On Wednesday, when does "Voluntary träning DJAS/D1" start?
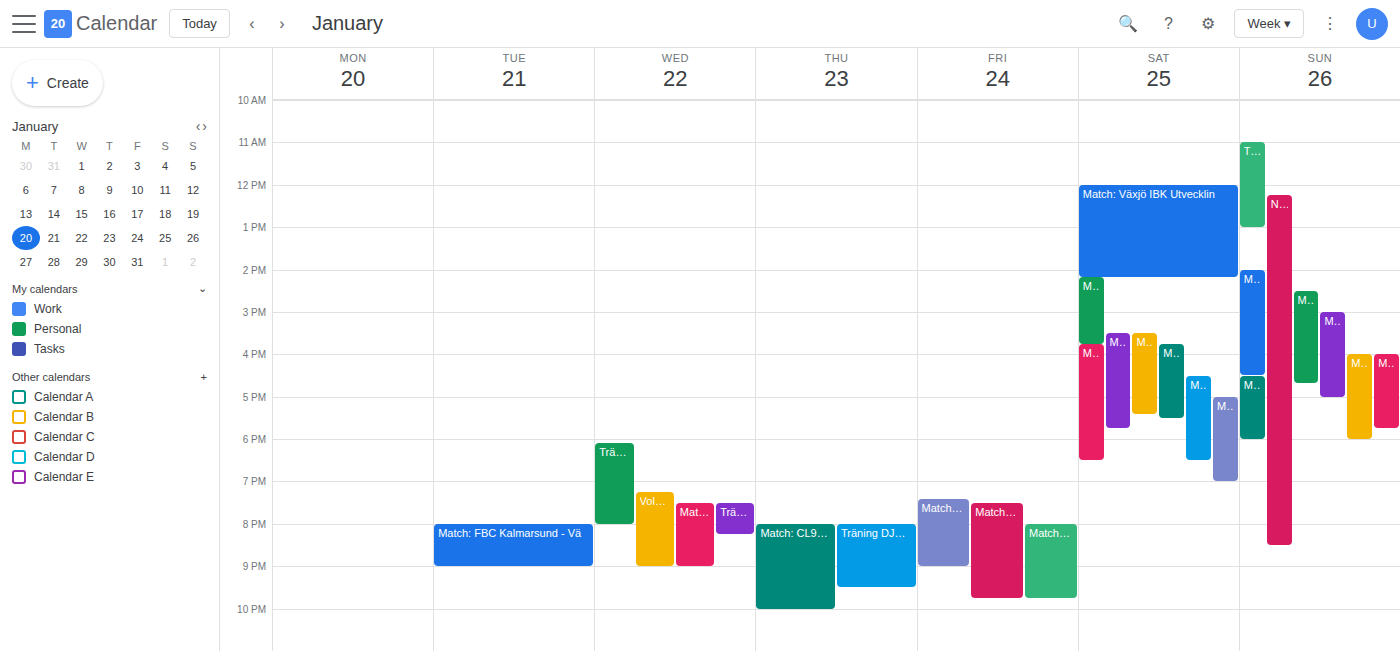
7:15 PM